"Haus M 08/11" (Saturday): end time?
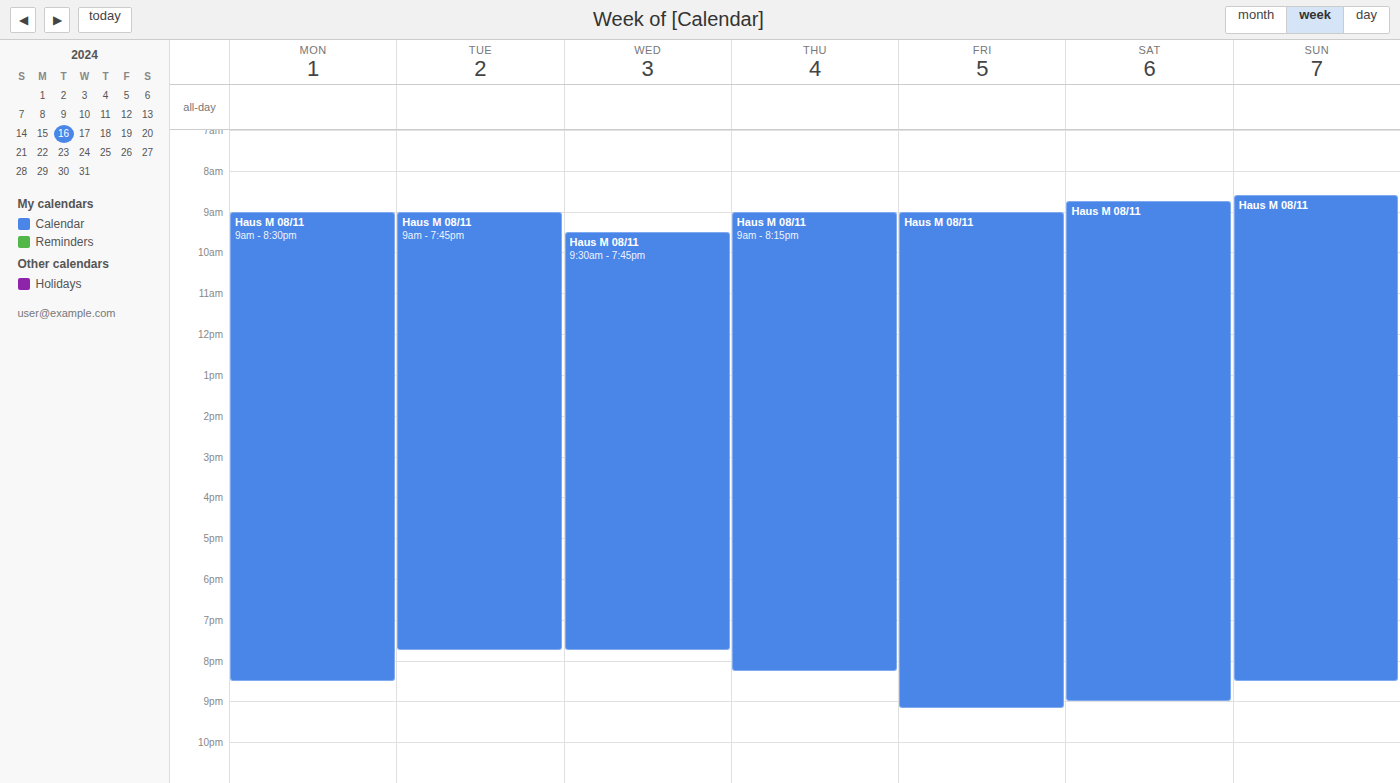
21:00